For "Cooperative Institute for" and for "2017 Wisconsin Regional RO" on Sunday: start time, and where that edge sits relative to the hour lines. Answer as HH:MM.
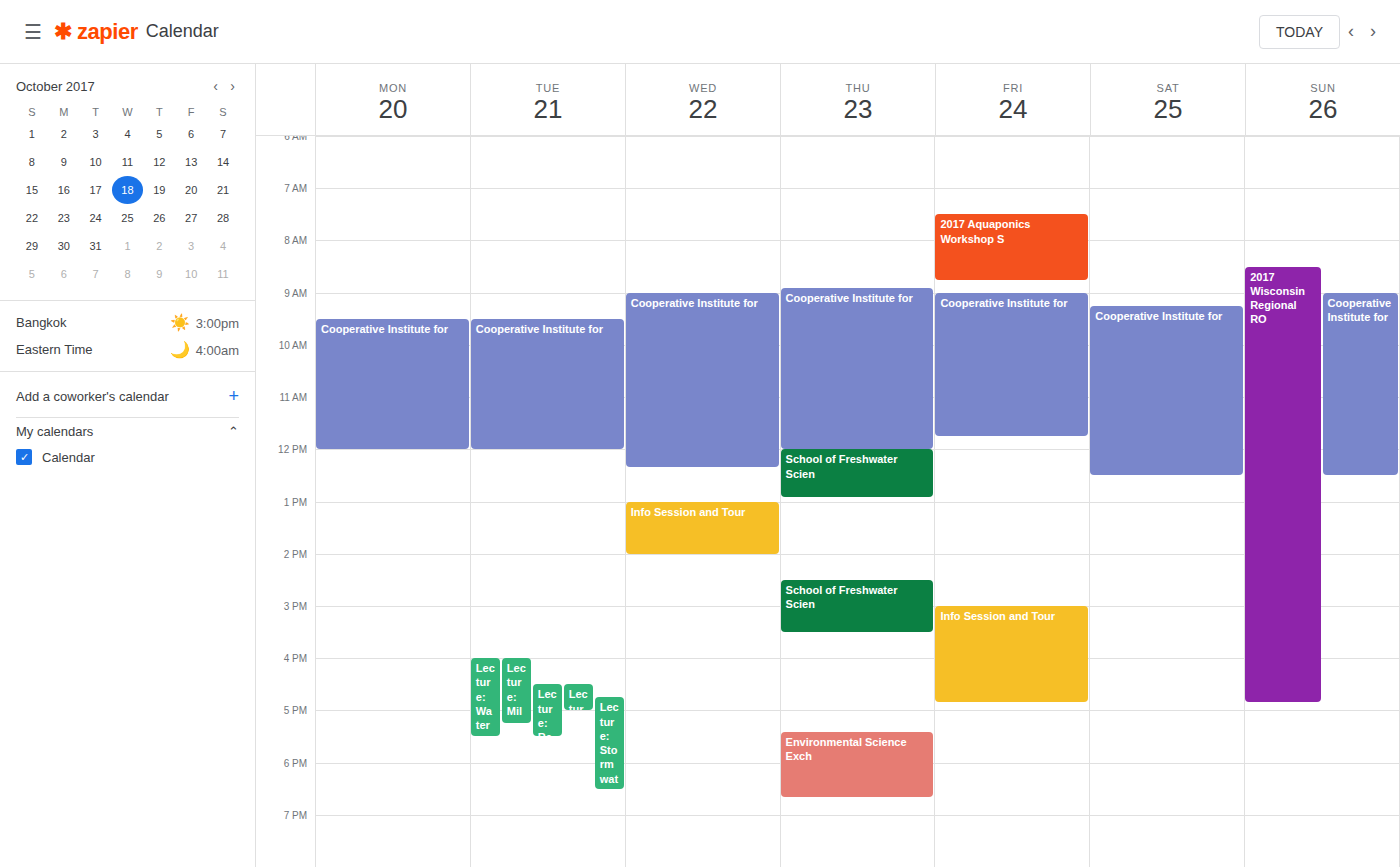
"Cooperative Institute for": 09:00, exactly on the 09:00 line. "2017 Wisconsin Regional RO": 08:30, halfway between the 08:00 and 09:00 lines.